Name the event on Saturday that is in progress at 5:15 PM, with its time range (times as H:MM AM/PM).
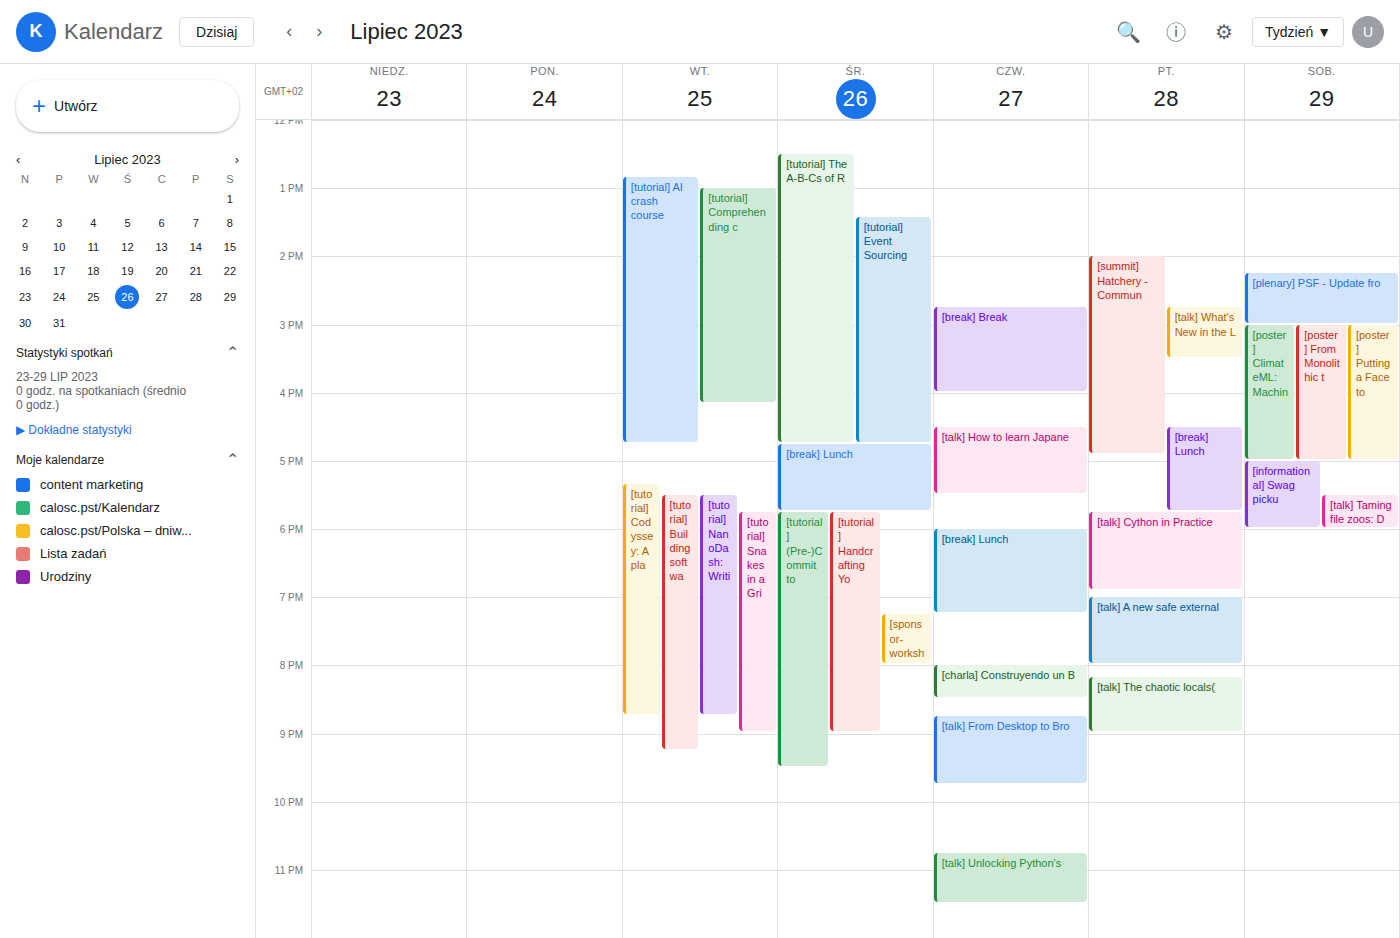
"[informational] Swag picku", 5:00 PM to 6:00 PM